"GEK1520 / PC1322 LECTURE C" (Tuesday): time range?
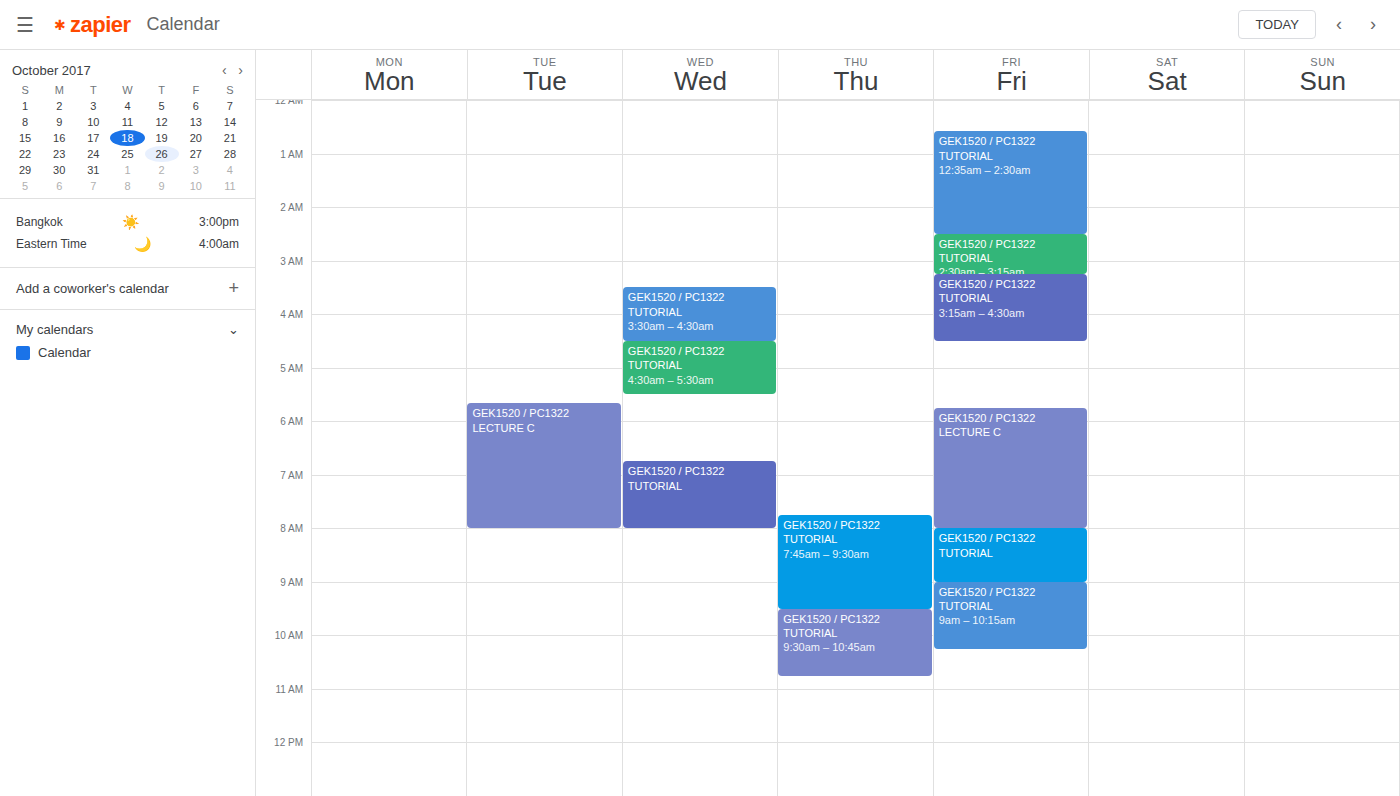
5:40 AM to 8:00 AM